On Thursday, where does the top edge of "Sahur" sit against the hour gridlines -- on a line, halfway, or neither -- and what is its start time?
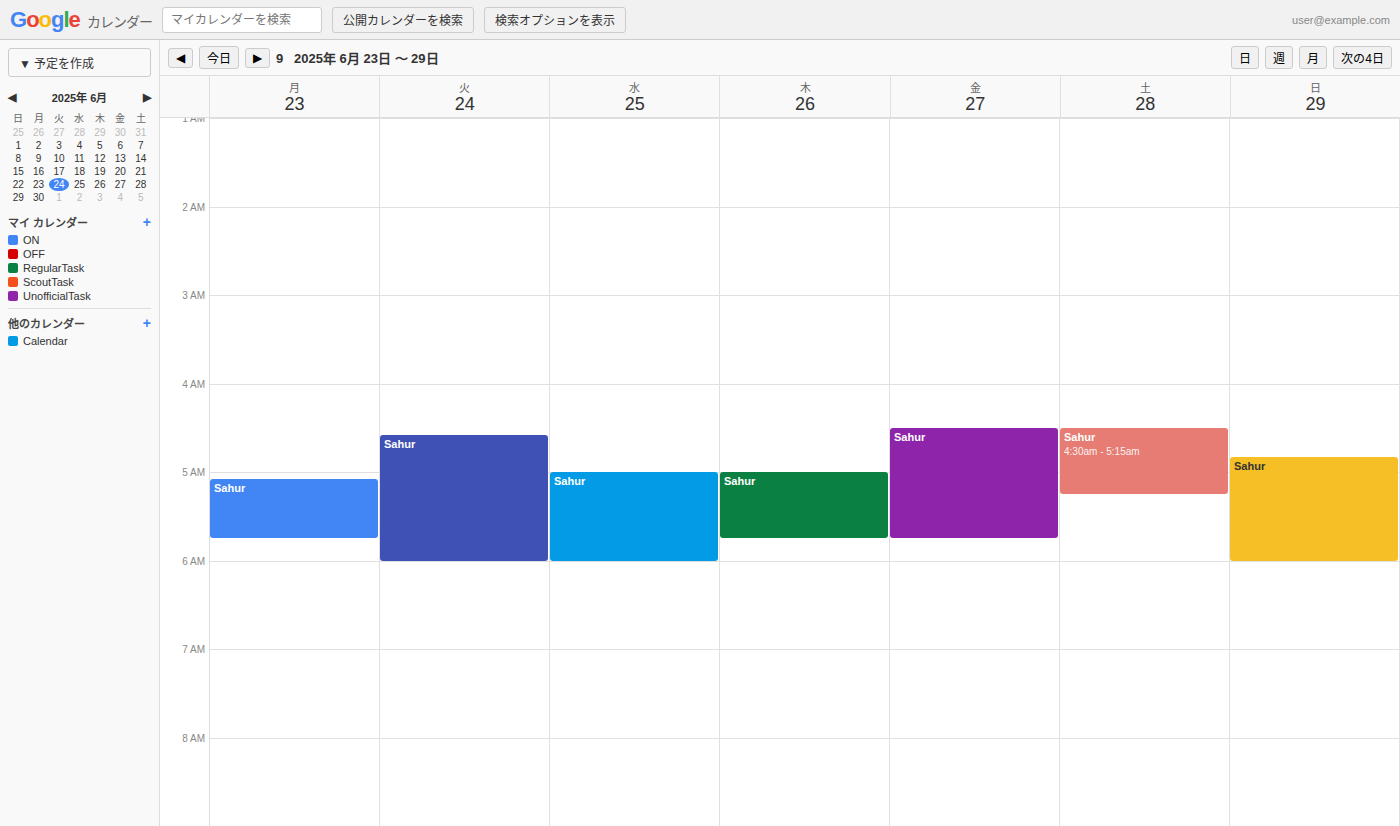
05:00 -- exactly on the 05:00 line.